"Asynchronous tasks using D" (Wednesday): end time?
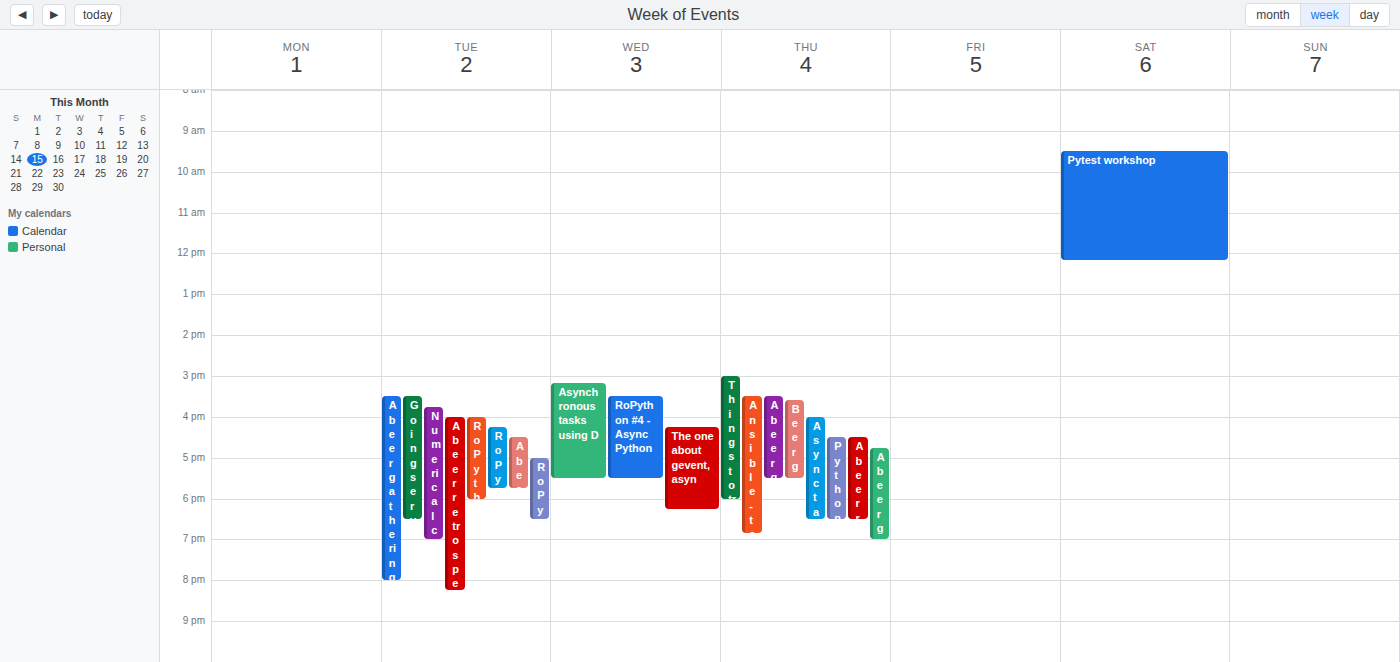
5:30 PM